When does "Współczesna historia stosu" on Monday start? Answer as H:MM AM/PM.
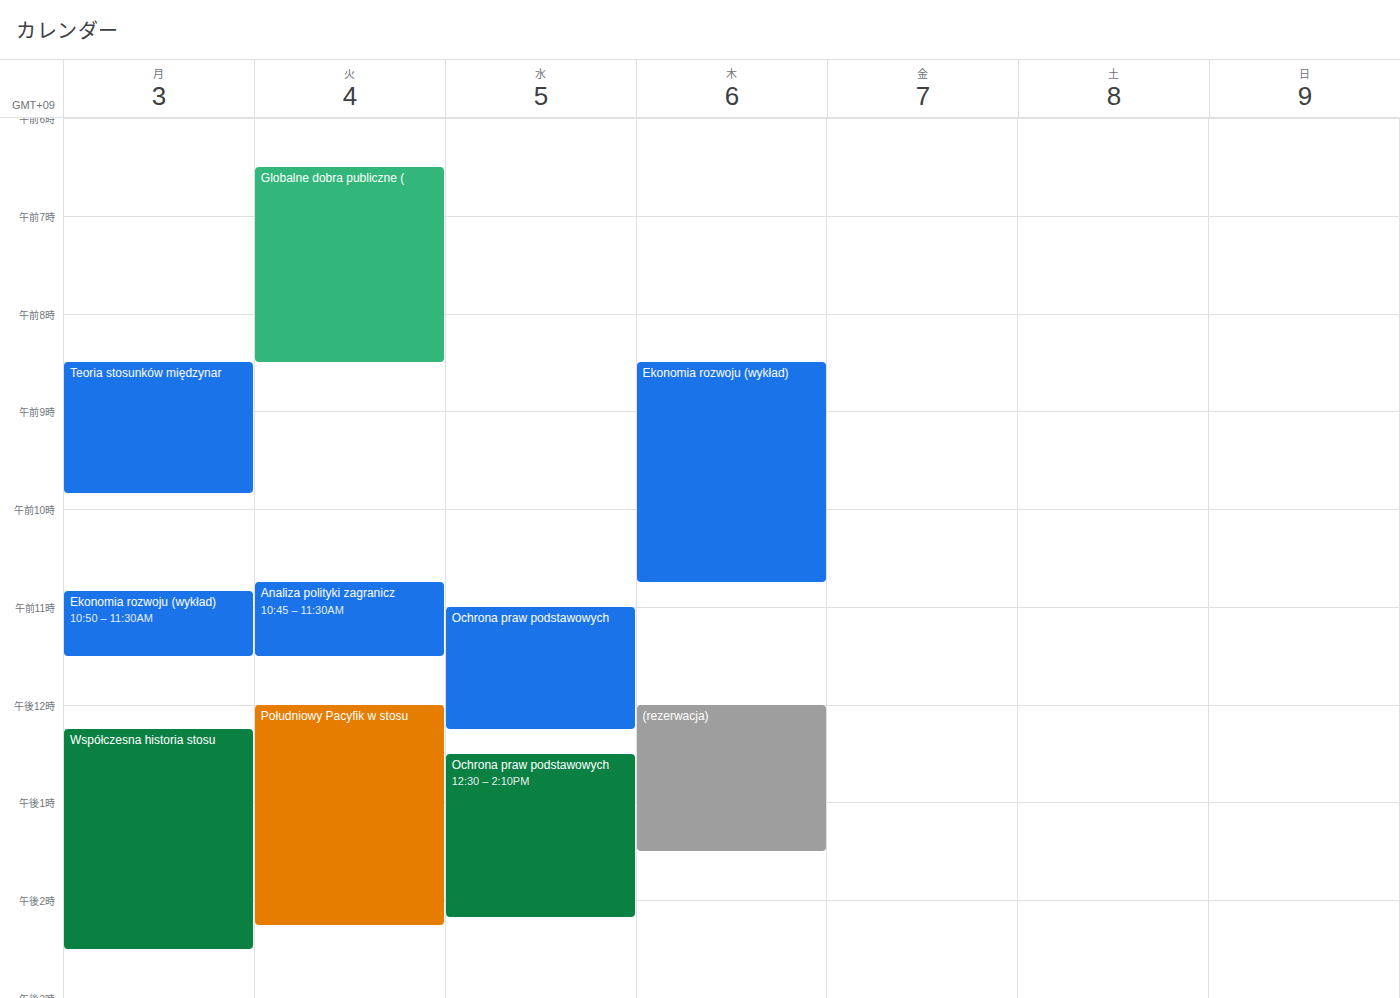
12:15 PM